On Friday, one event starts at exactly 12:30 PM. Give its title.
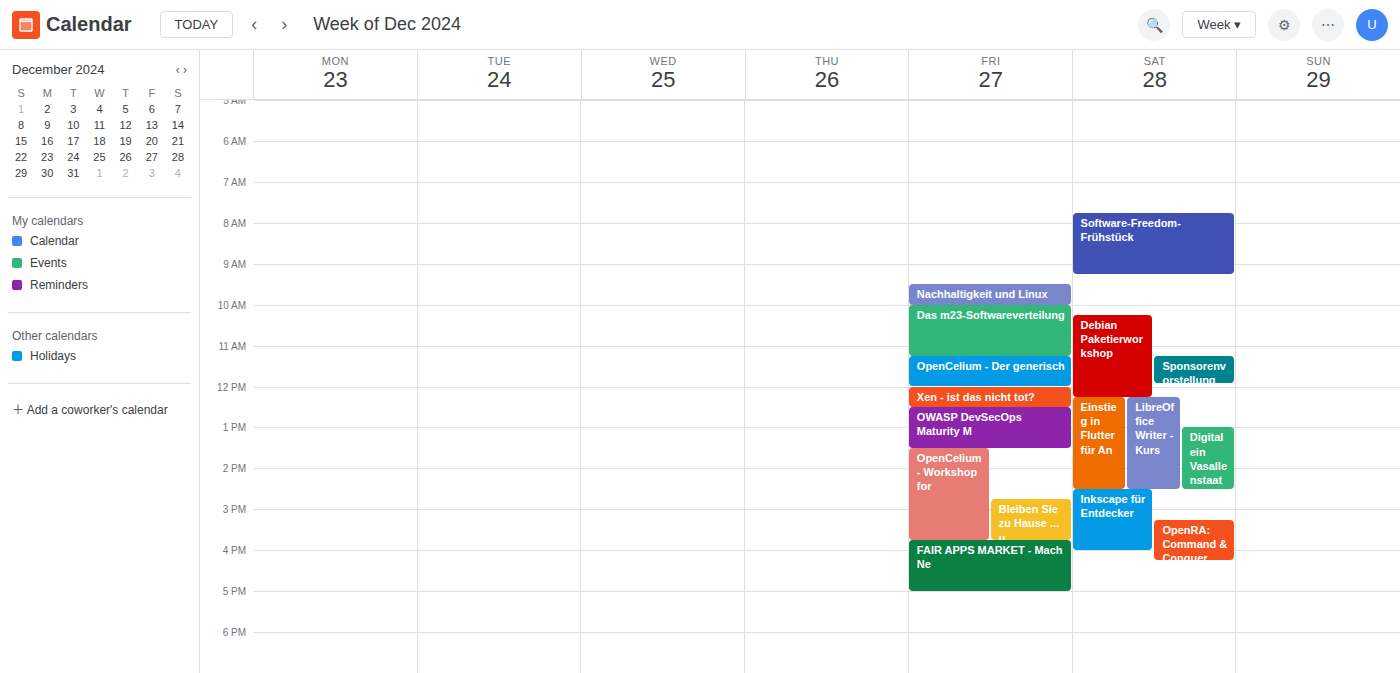
"OWASP DevSecOps Maturity M"